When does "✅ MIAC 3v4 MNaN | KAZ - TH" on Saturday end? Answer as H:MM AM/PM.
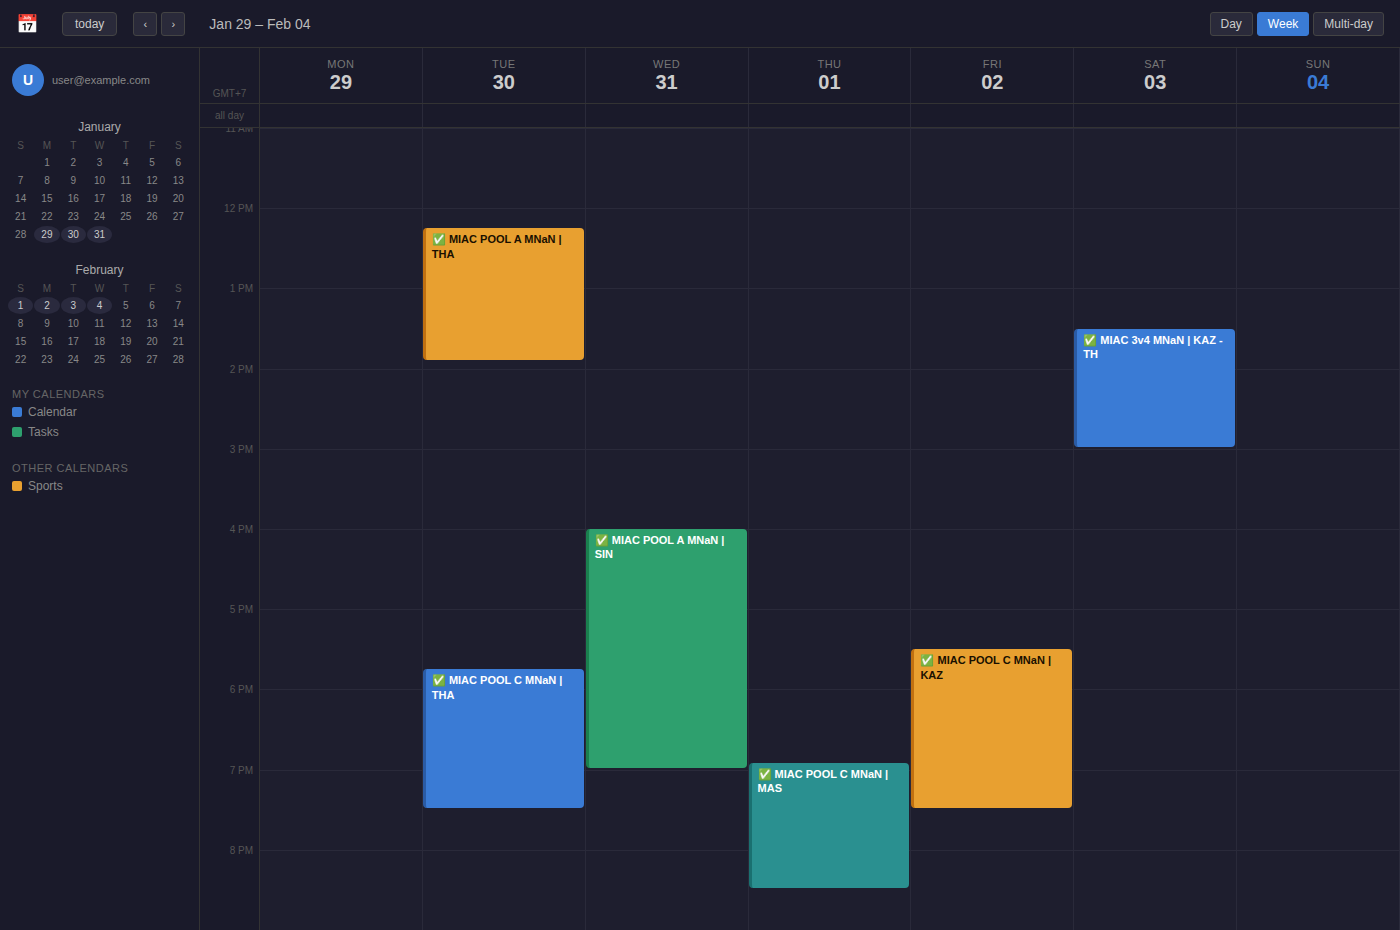
3:00 PM